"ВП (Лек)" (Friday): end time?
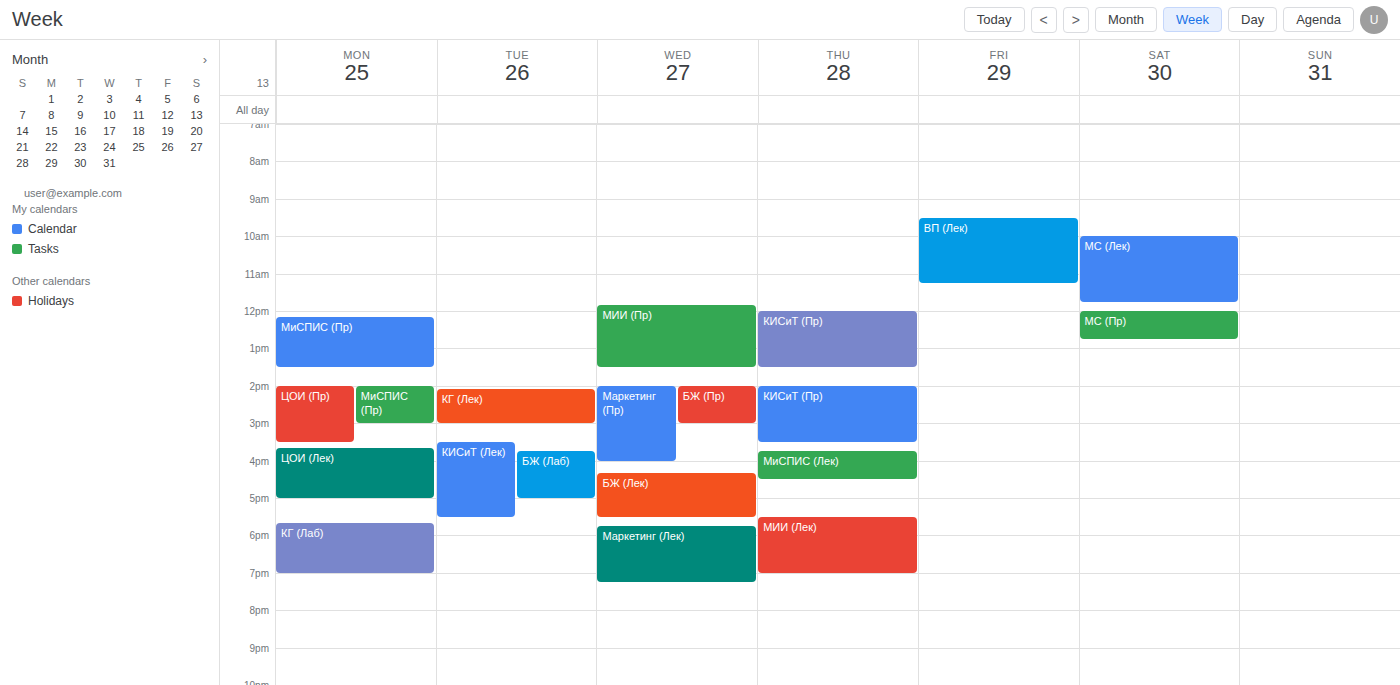
11:15